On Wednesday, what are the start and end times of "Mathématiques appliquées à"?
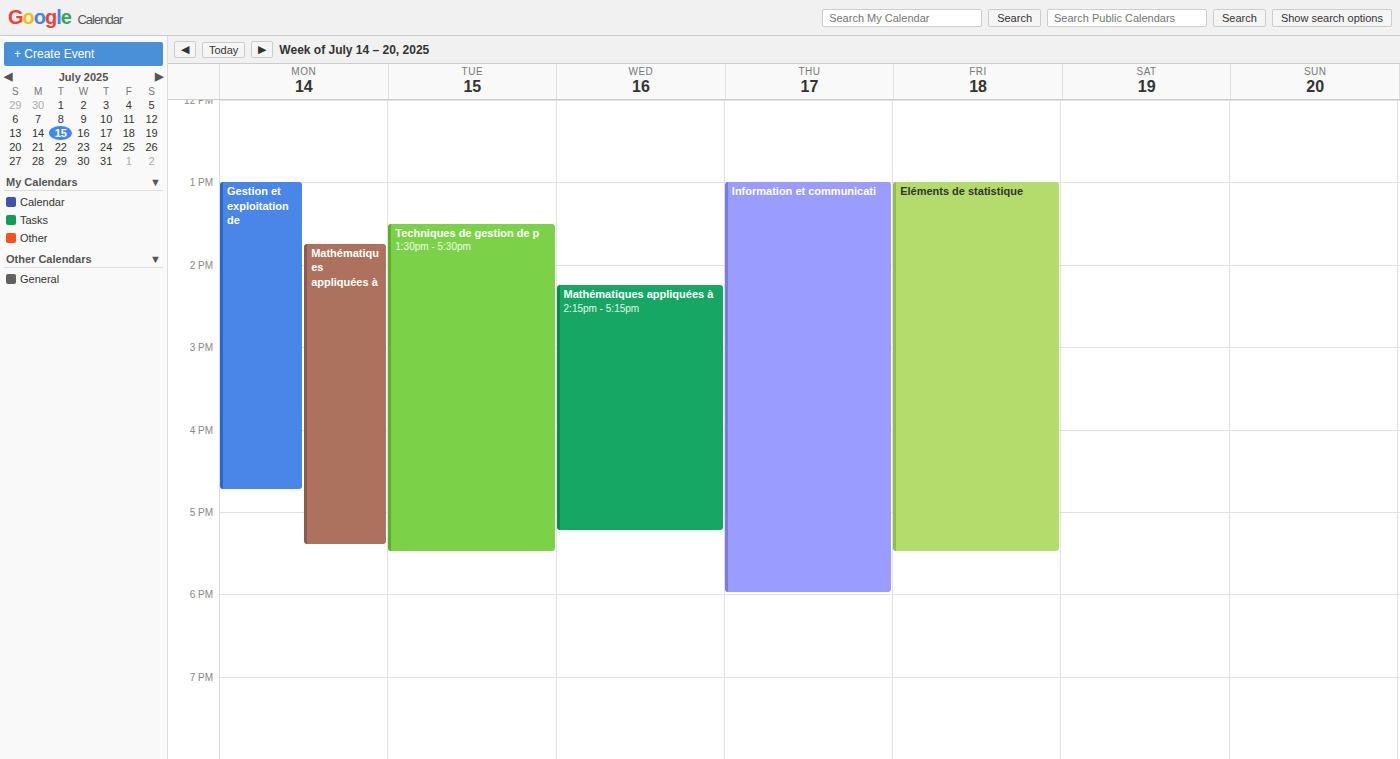
2:15 PM to 5:15 PM